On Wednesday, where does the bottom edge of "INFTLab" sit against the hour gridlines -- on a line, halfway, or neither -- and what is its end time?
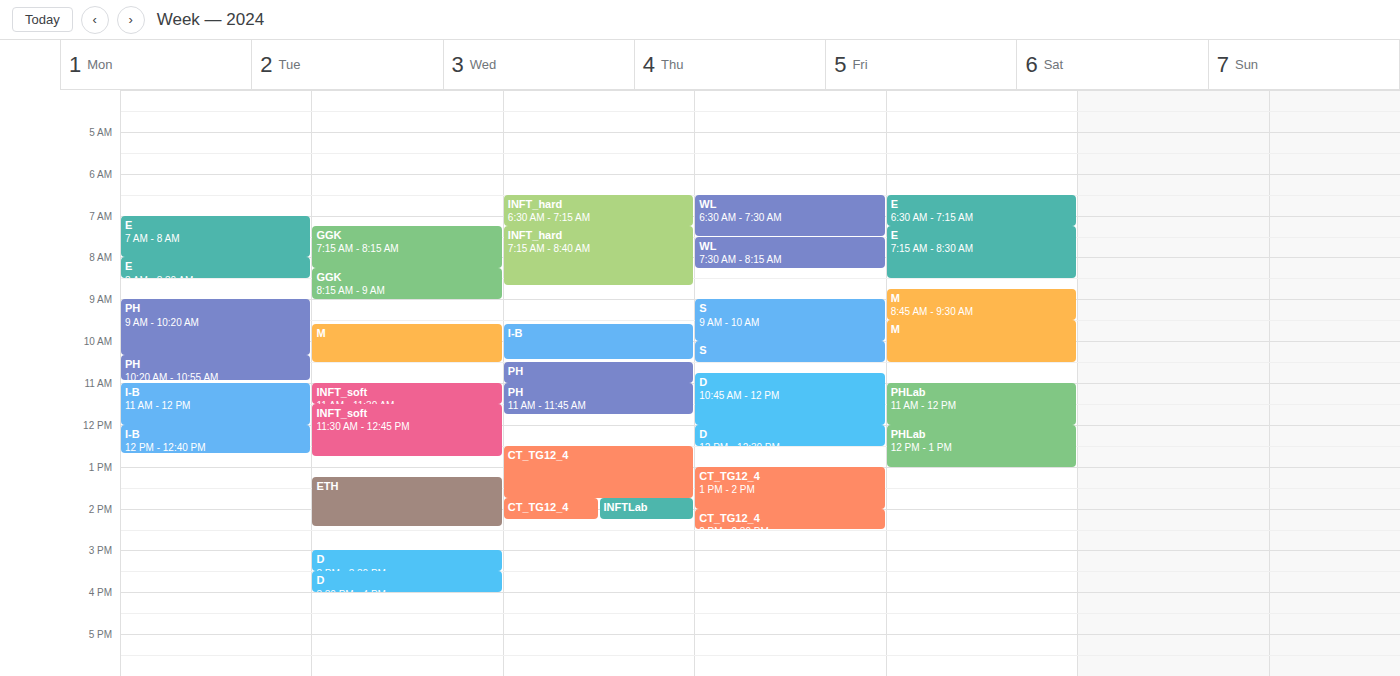
2:15 PM -- neither: a quarter of the way from the 2 PM line to the 3 PM line.